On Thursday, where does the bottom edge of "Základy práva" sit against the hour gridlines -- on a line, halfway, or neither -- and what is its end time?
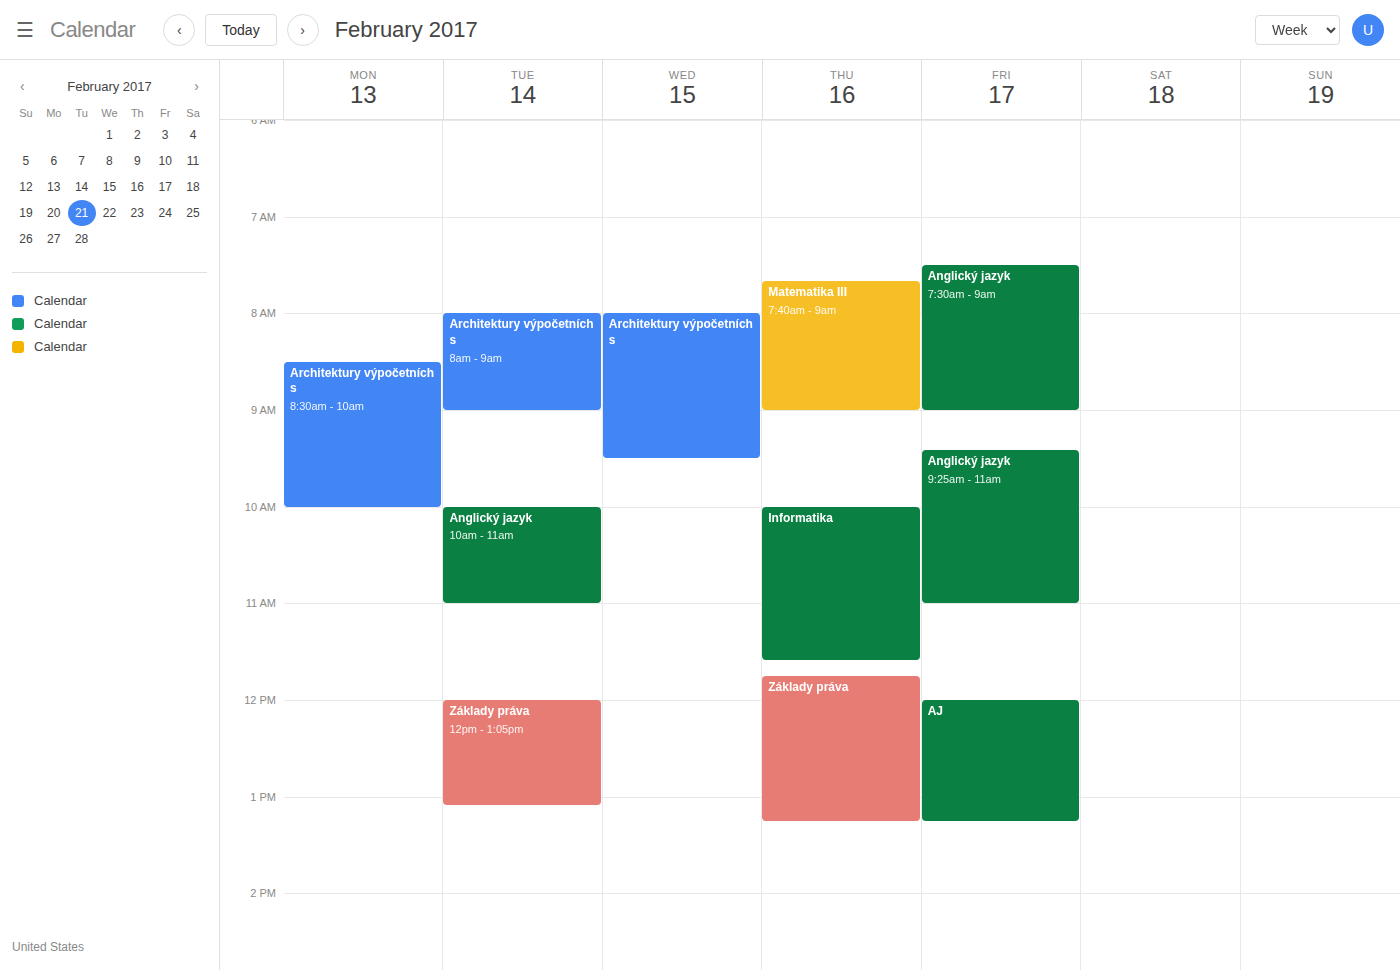
1:15 PM -- neither: a quarter of the way from the 1 PM line to the 2 PM line.